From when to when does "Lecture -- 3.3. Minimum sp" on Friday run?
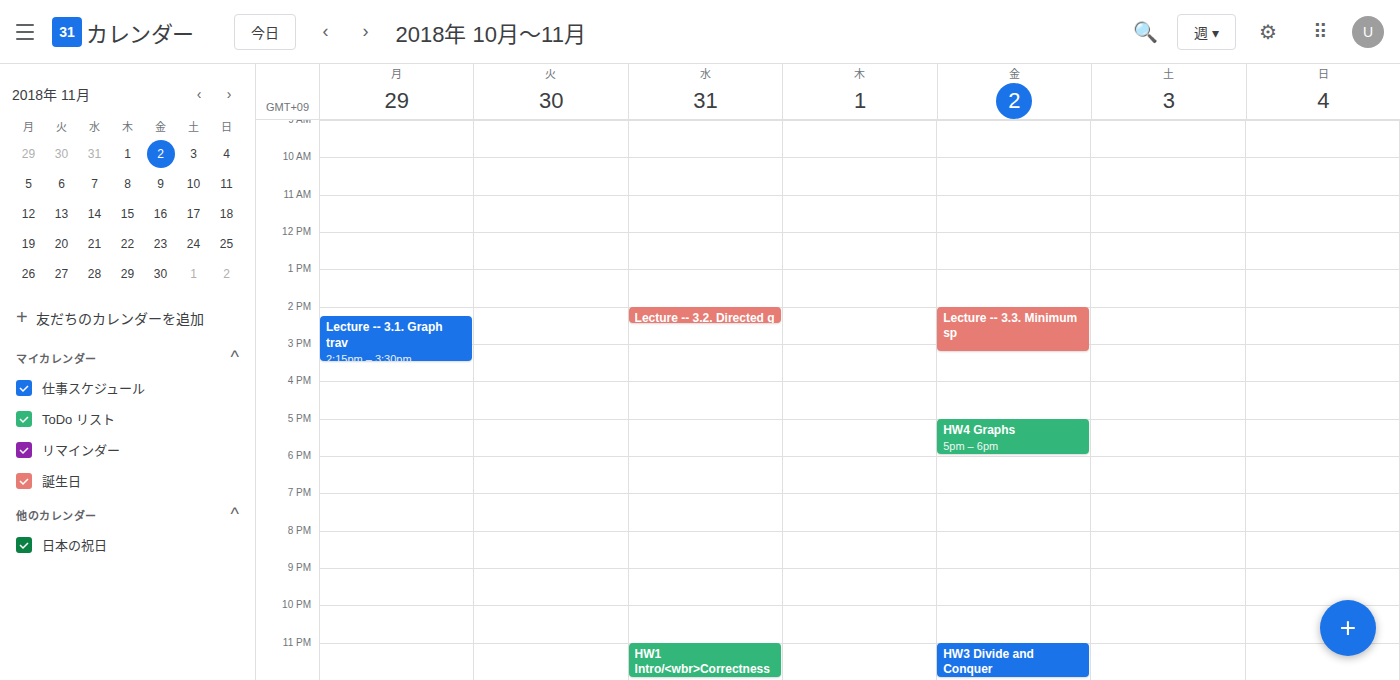
2:00 PM to 3:15 PM